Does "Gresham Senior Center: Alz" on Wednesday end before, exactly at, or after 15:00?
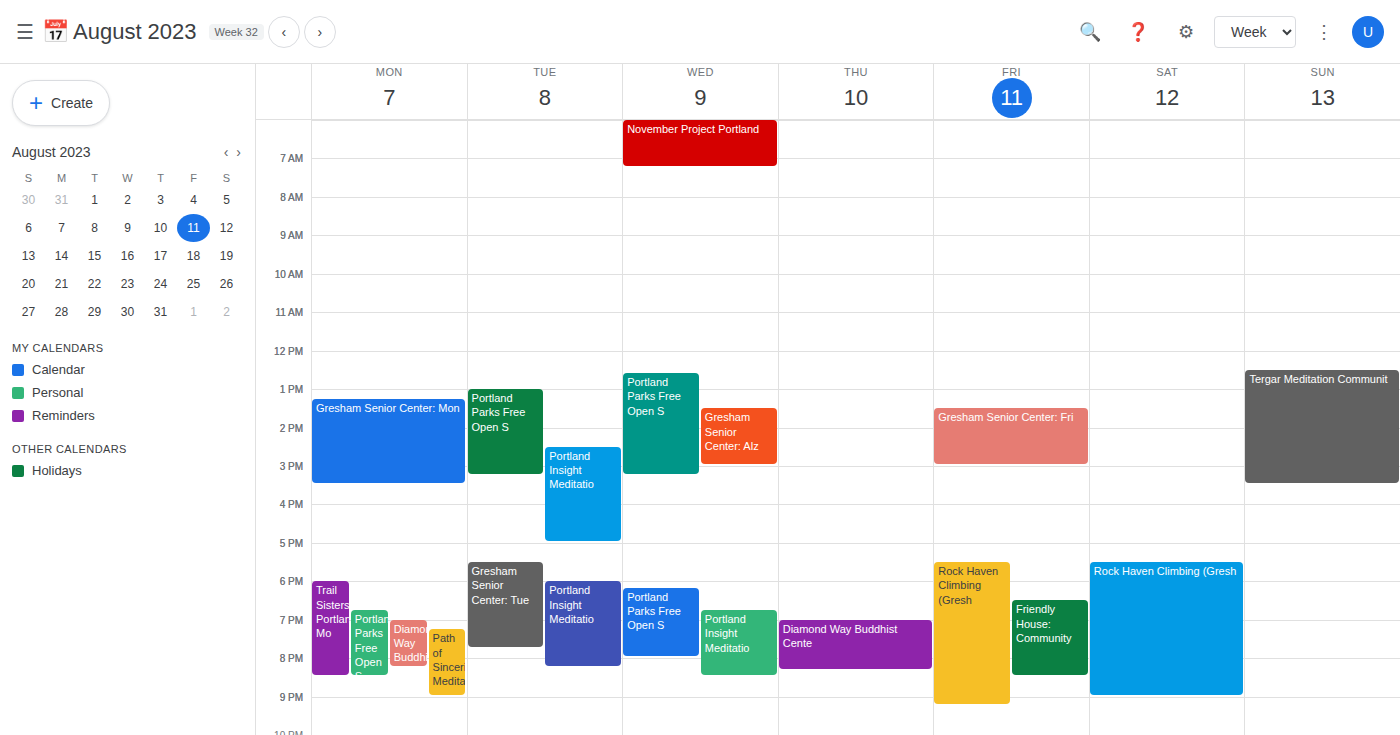
15:00 -- exactly at 15:00, on the 15:00 line.